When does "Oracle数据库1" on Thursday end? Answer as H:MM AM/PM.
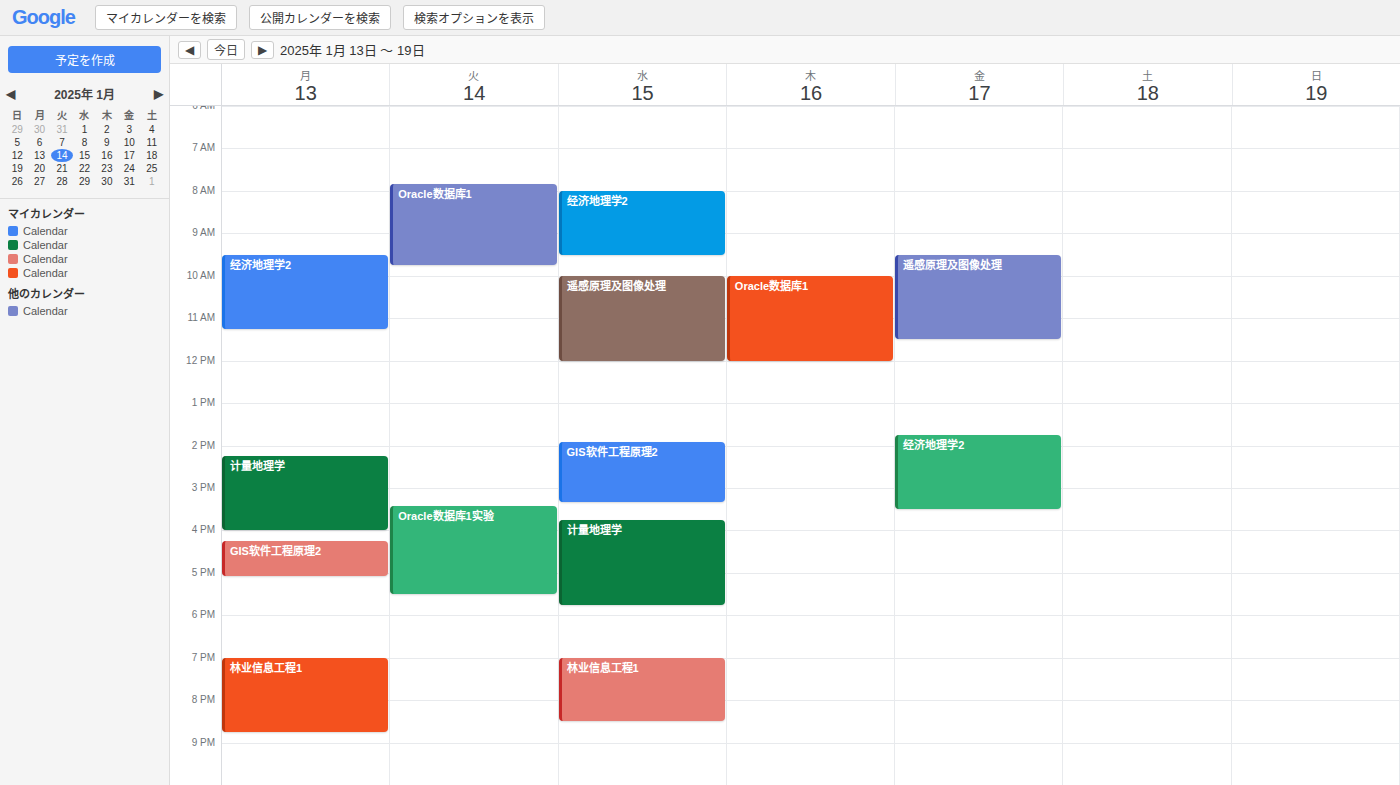
12:00 PM